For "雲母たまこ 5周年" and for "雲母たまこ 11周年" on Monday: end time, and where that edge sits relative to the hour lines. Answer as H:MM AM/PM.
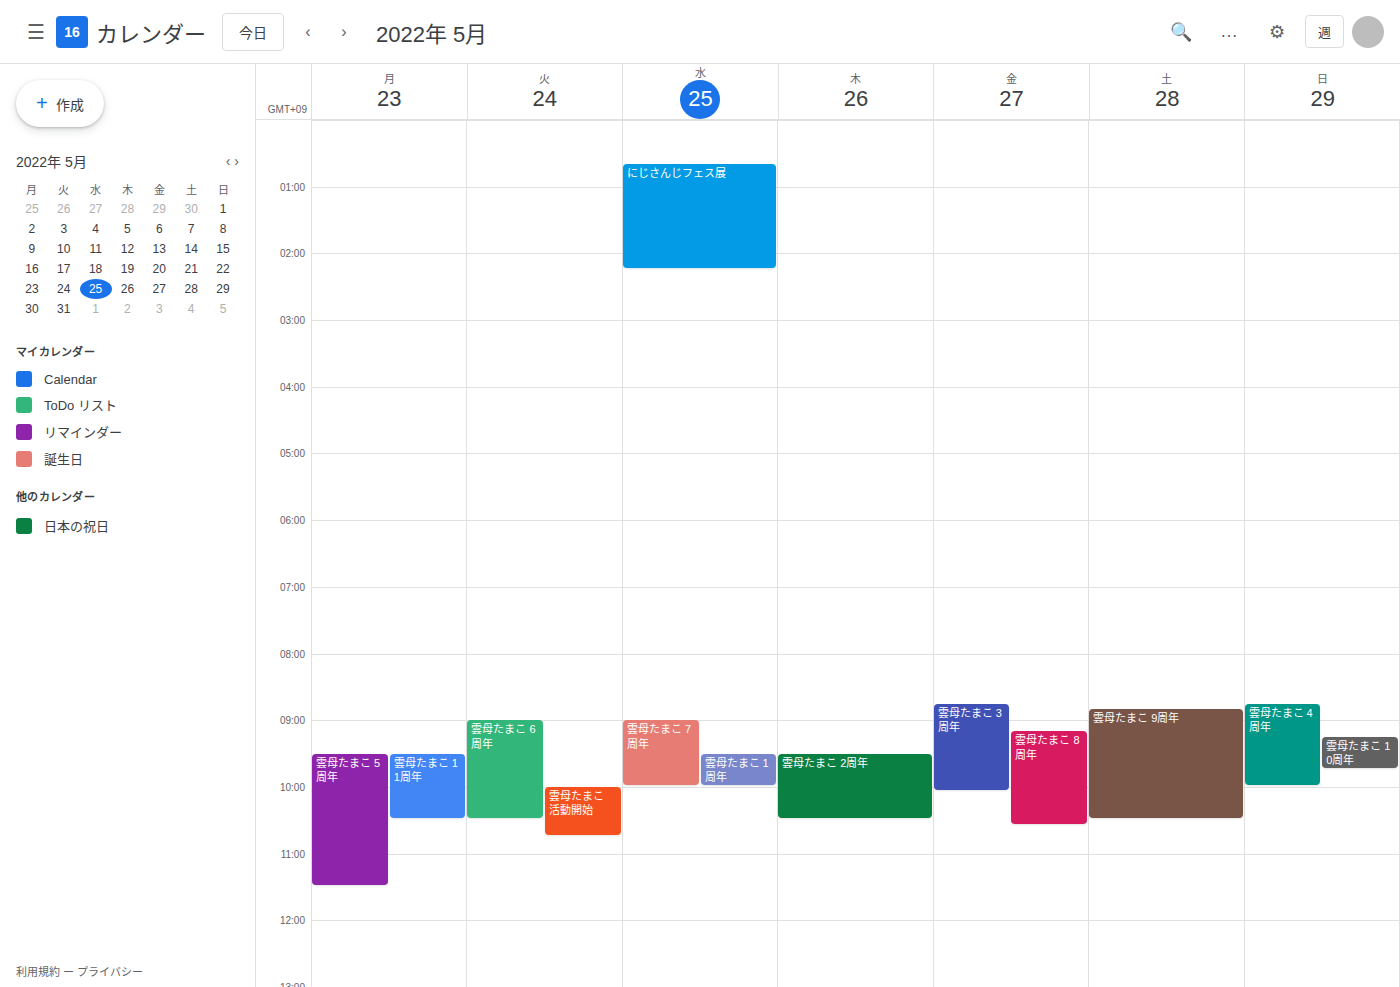
"雲母たまこ 5周年": 11:30 AM, halfway between the 11 AM and 12 PM lines. "雲母たまこ 11周年": 10:30 AM, halfway between the 10 AM and 11 AM lines.